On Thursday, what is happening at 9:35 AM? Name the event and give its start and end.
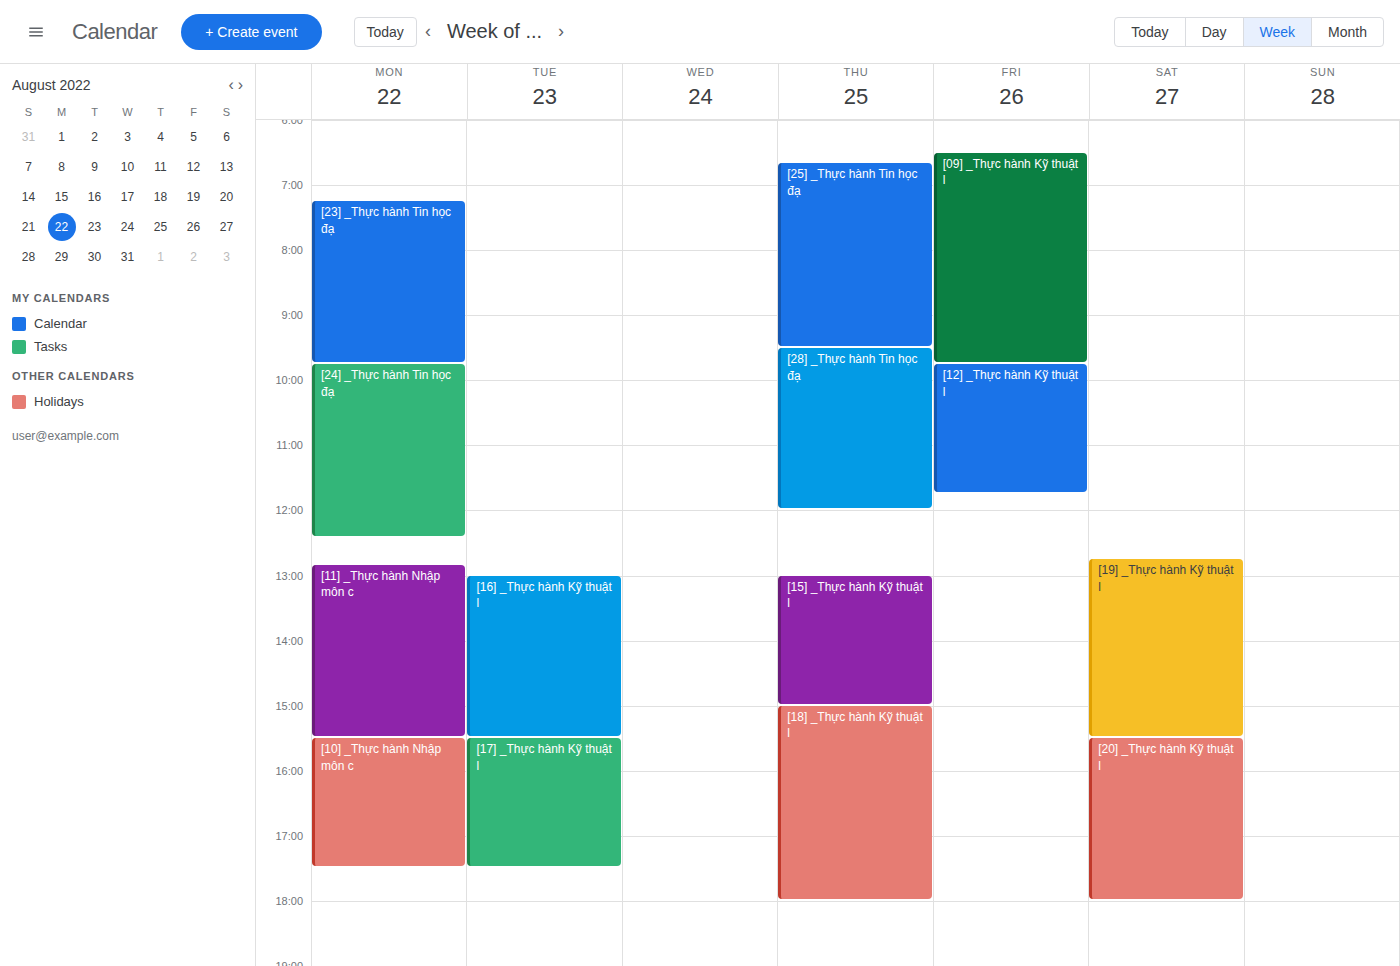
"[28] _Thực hành Tin học đạ", 9:30 AM to 12:00 PM